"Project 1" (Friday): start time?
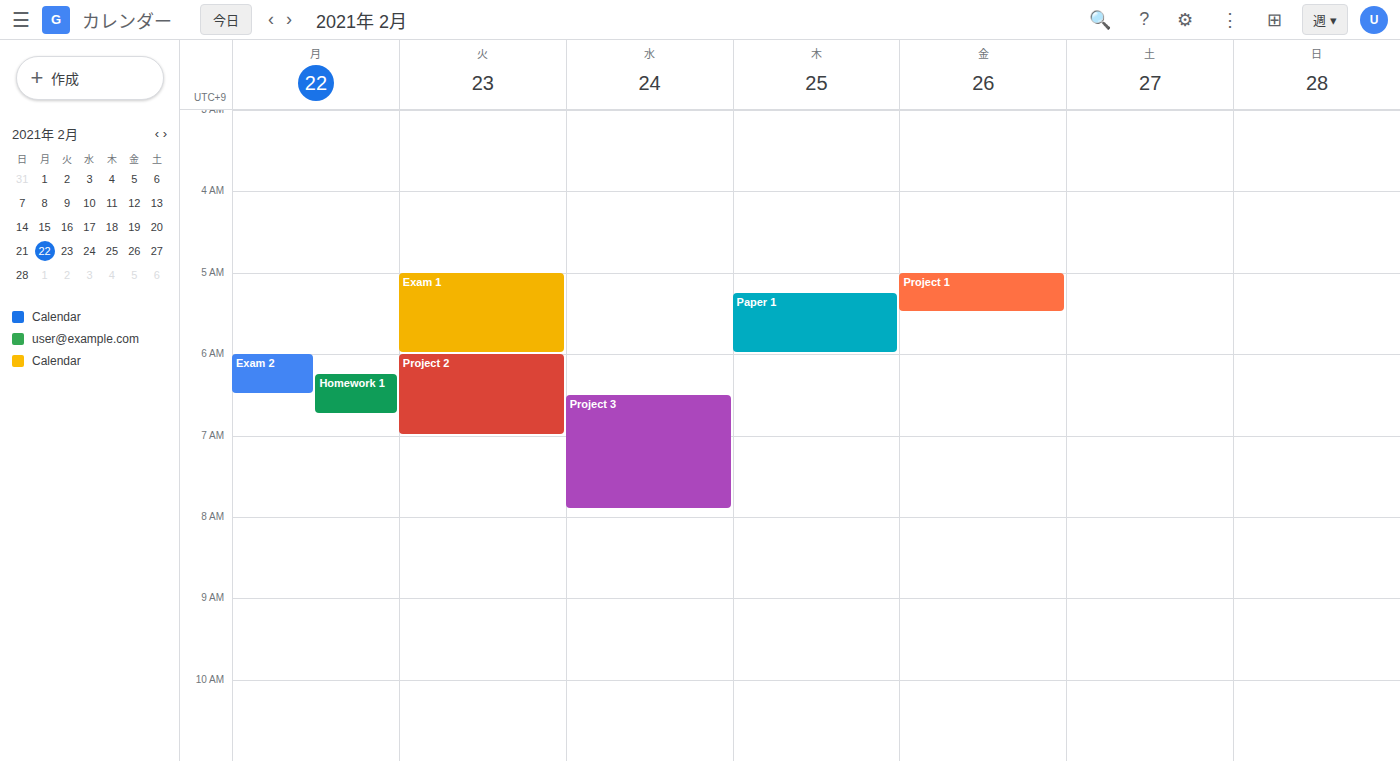
05:00